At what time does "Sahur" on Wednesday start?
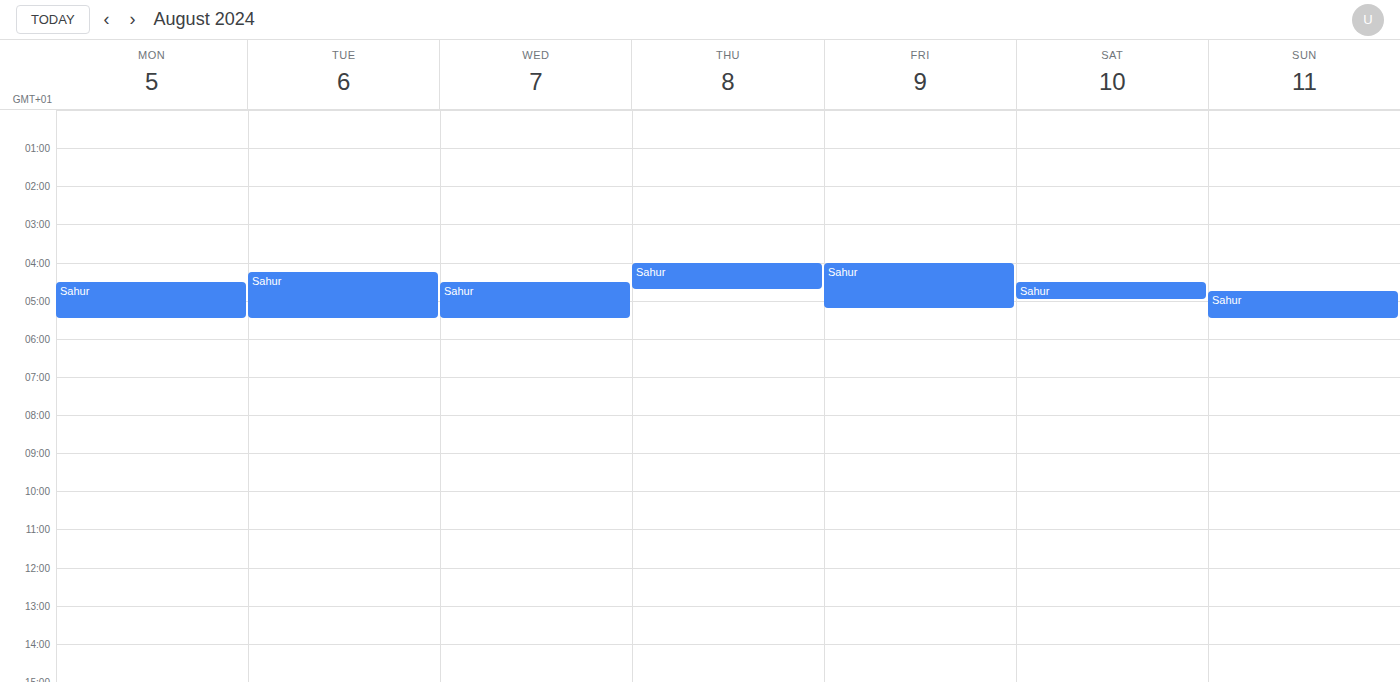
4:30 AM